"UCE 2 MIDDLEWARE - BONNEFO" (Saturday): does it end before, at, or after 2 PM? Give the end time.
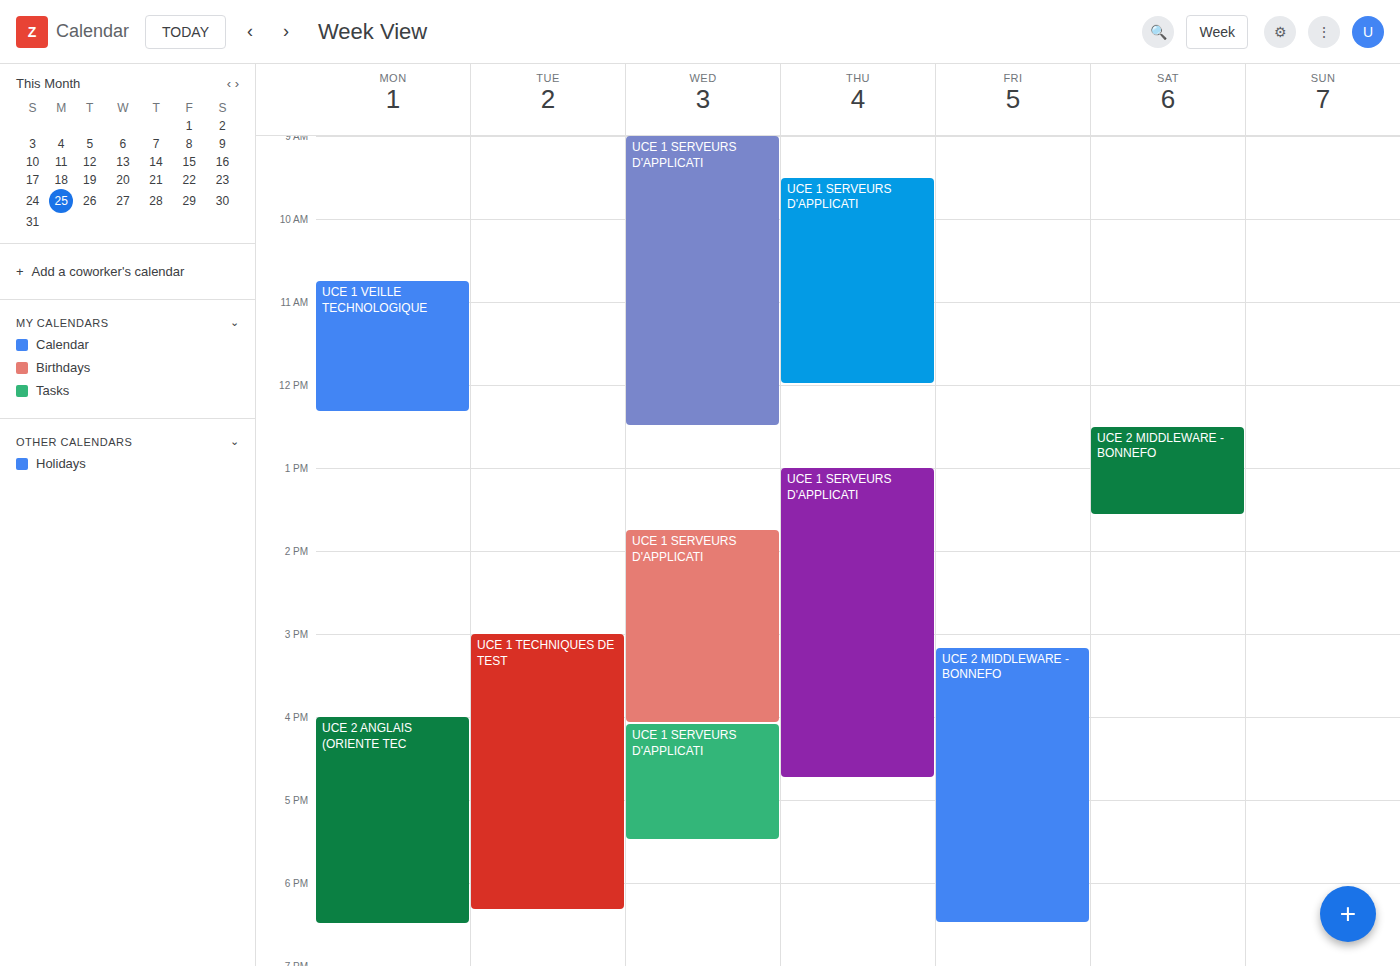
1:35 PM -- before 2 PM, 25 minutes above the 2 PM line.